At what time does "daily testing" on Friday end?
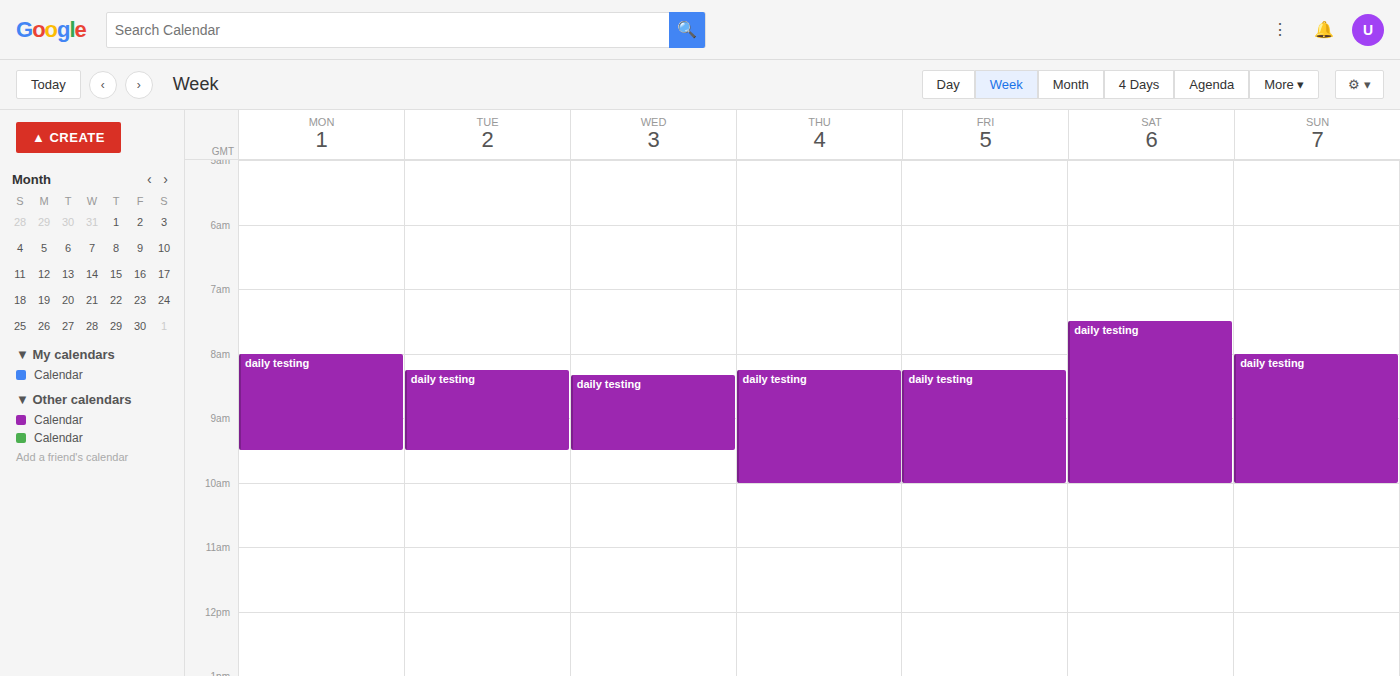
10:00 AM